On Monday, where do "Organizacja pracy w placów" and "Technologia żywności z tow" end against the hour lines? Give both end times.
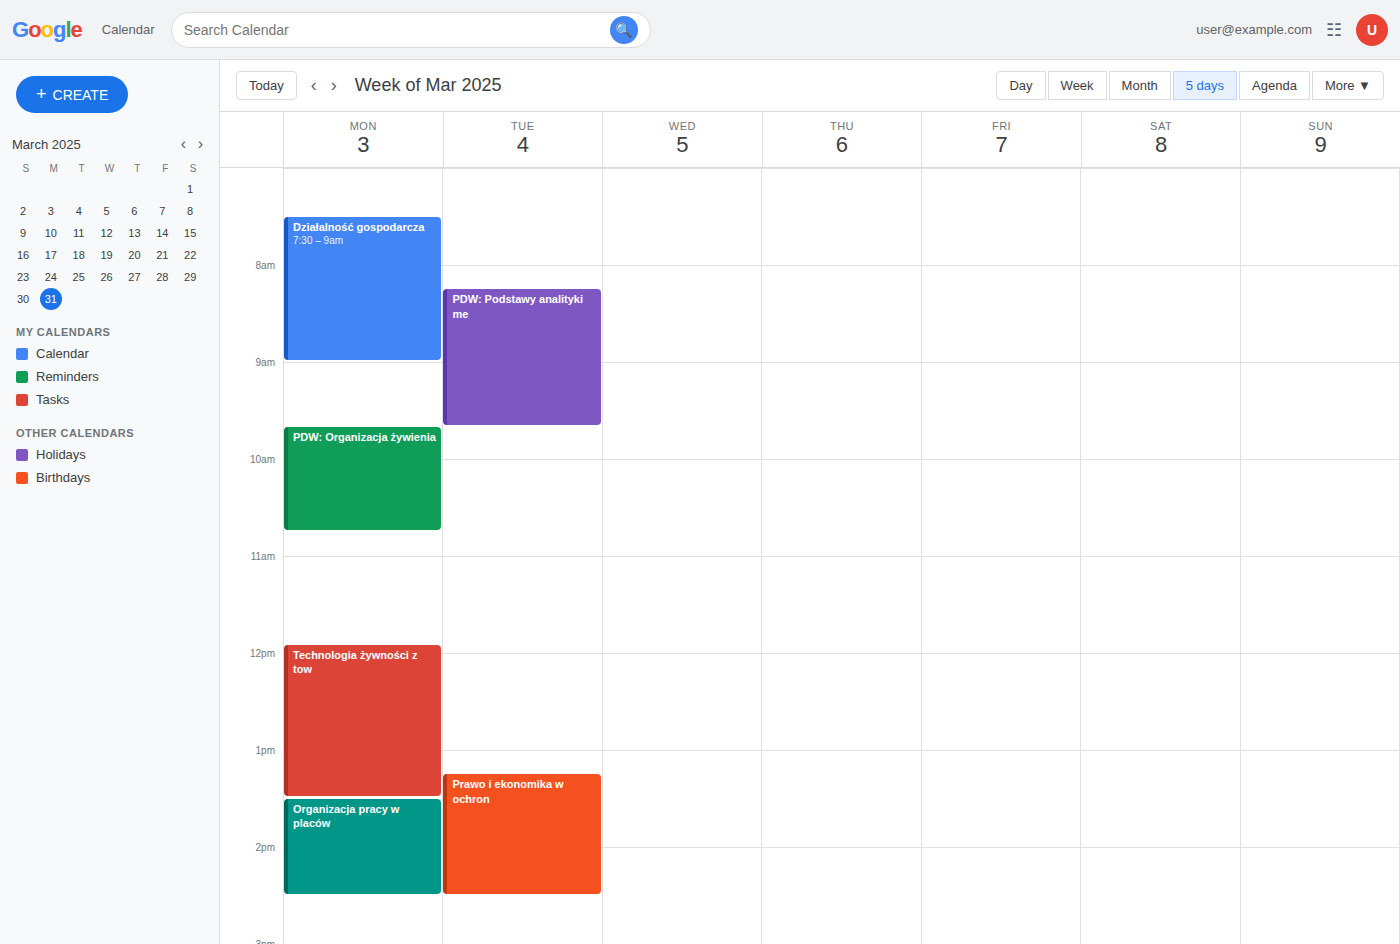
"Organizacja pracy w placów": 2:30 PM, halfway between the 2 PM and 3 PM lines. "Technologia żywności z tow": 1:30 PM, halfway between the 1 PM and 2 PM lines.